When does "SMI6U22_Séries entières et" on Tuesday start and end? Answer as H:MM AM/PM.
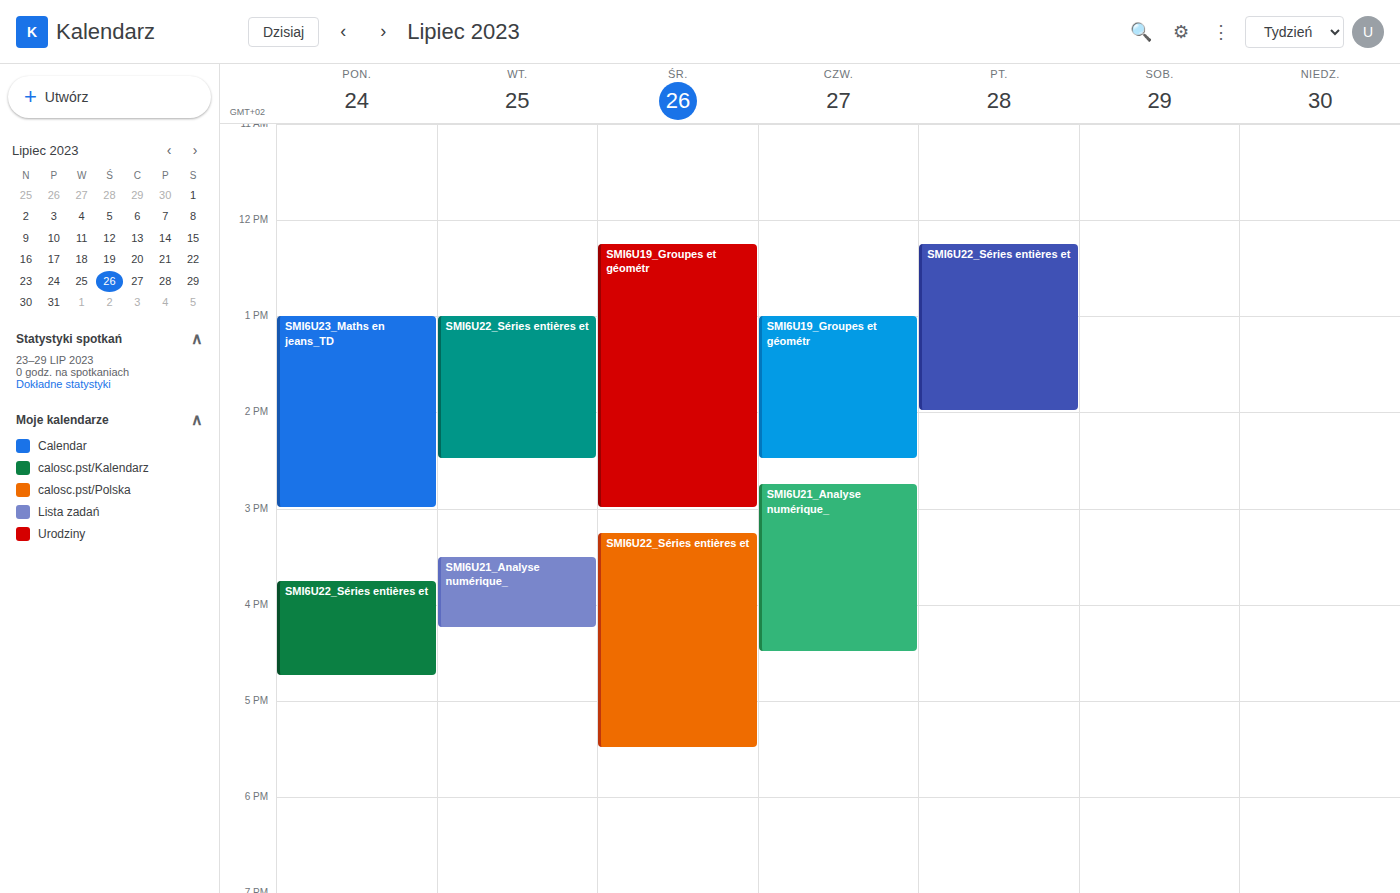
1:00 PM to 2:30 PM